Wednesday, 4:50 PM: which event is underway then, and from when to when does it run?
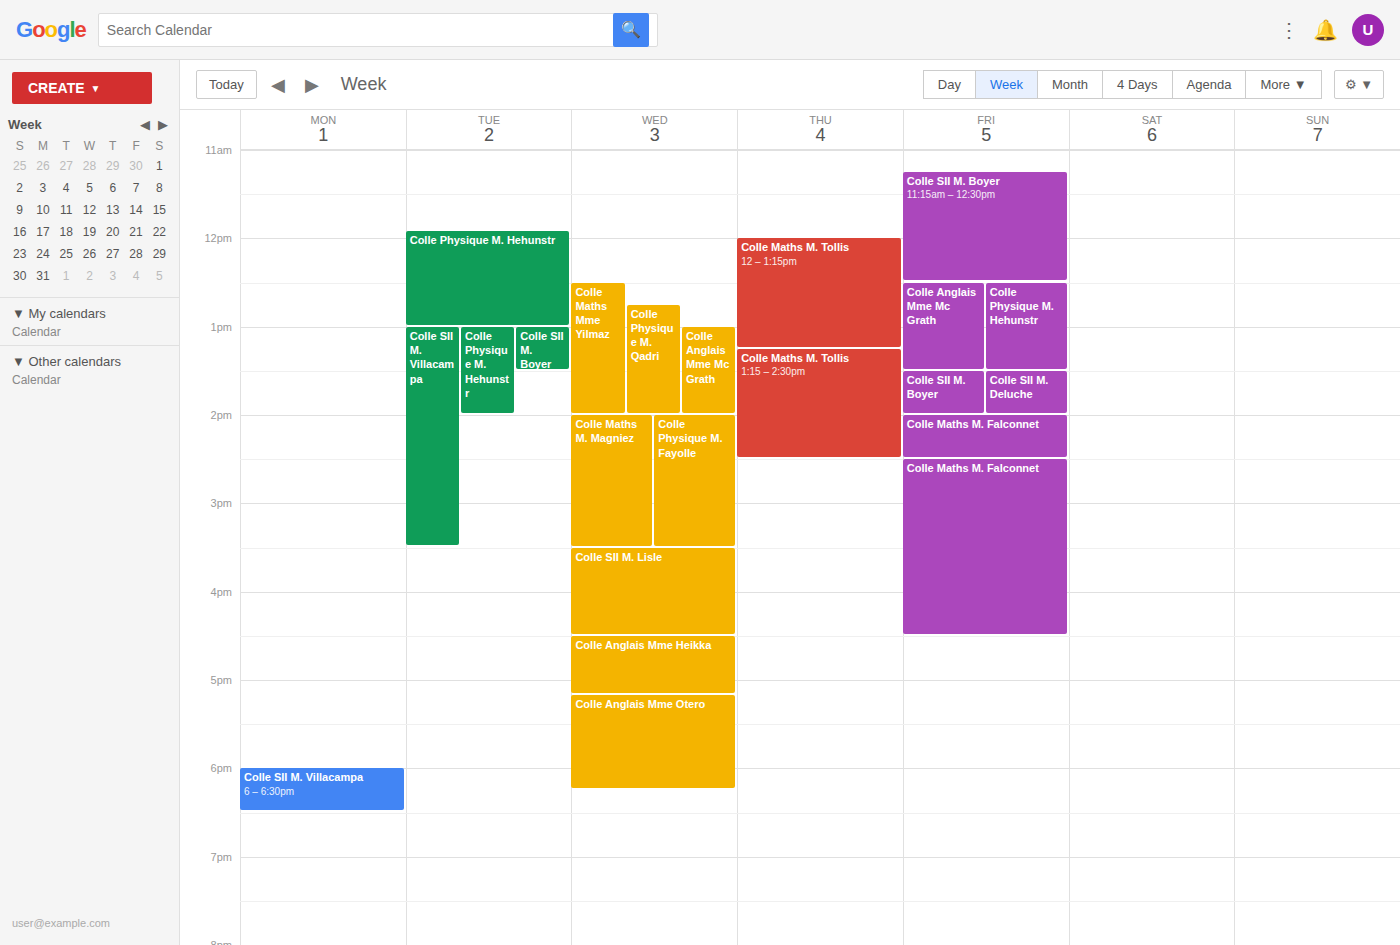
"Colle Anglais Mme Heikka", 4:30 PM to 5:10 PM